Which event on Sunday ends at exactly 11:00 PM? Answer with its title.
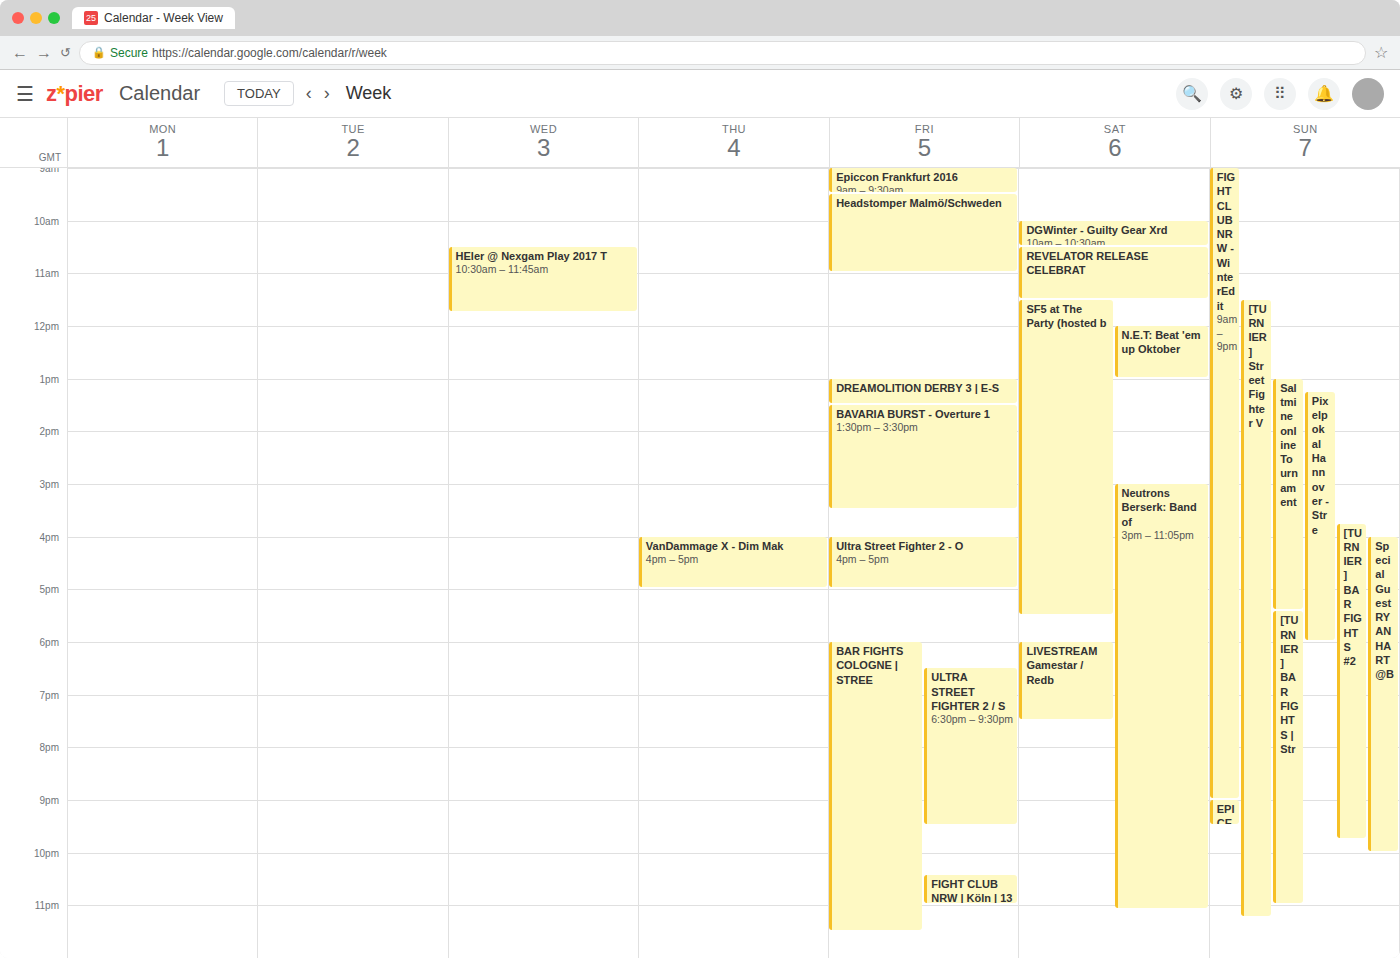
"[TURNIER] BAR FIGHTS | Str"